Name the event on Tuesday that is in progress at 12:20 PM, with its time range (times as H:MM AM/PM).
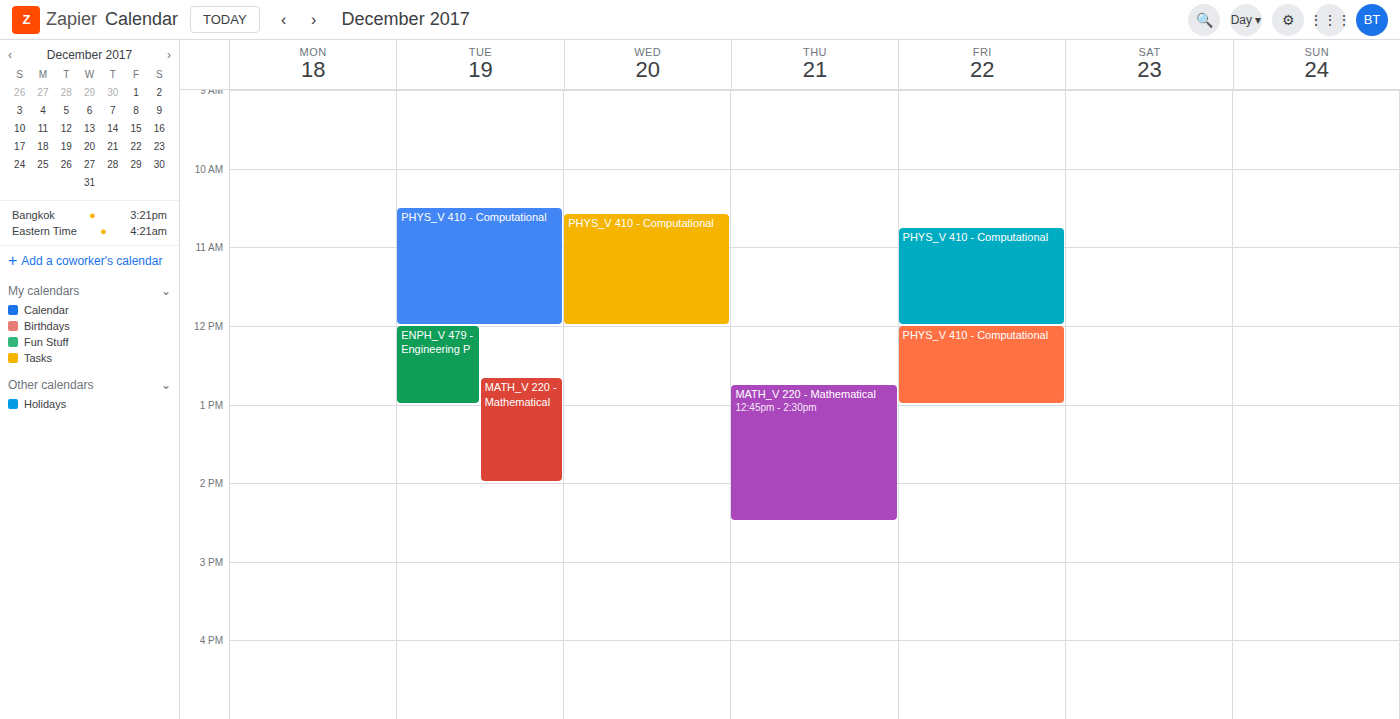
"ENPH_V 479 - Engineering P", 12:00 PM to 1:00 PM